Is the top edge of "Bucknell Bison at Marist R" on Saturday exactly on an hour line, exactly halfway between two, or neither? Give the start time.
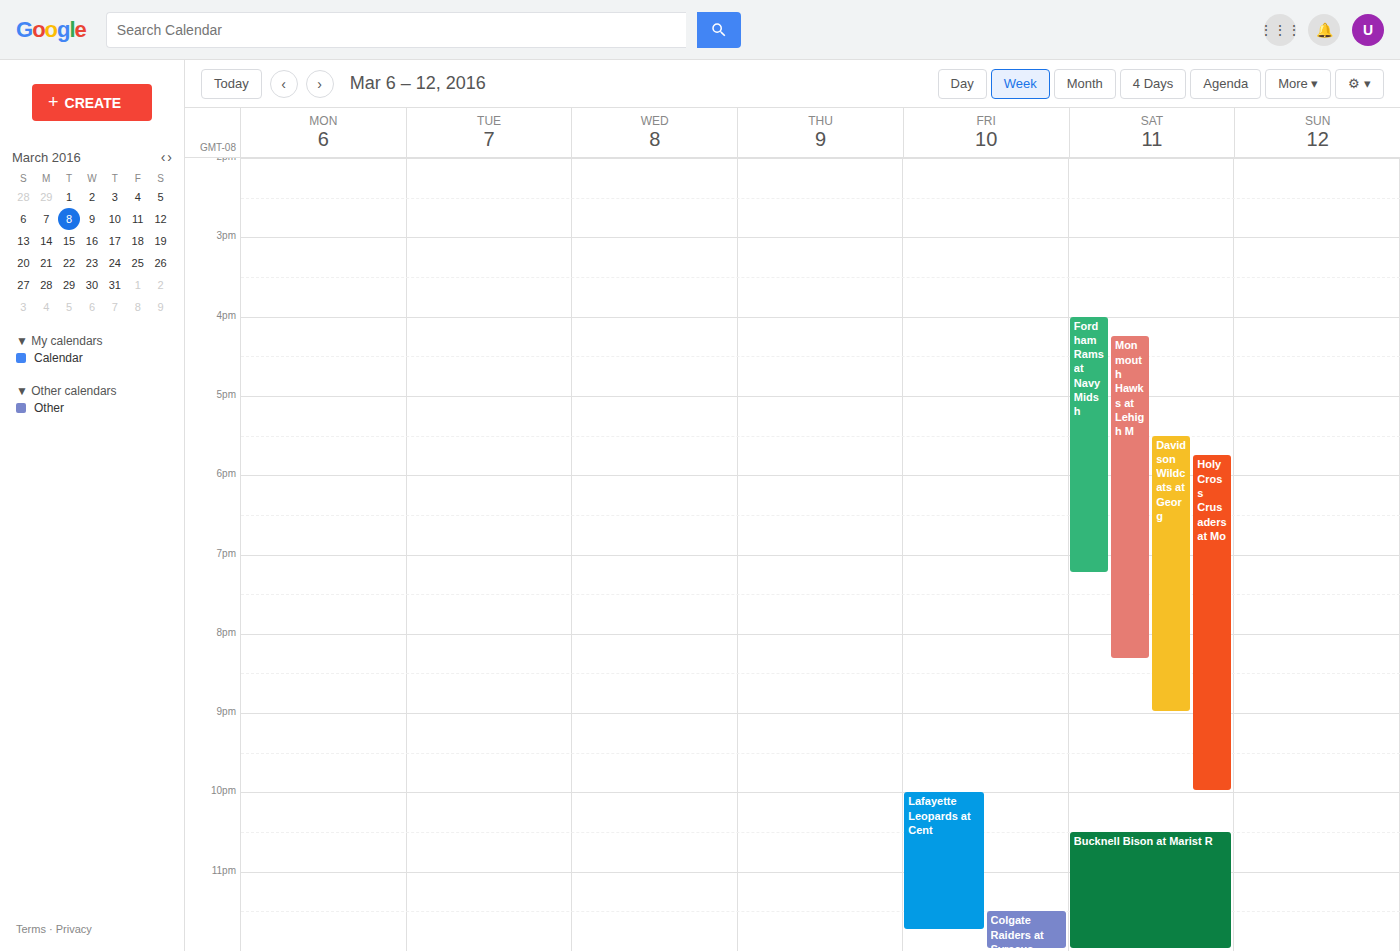
10:30 PM -- halfway between the 10 PM and 11 PM lines.